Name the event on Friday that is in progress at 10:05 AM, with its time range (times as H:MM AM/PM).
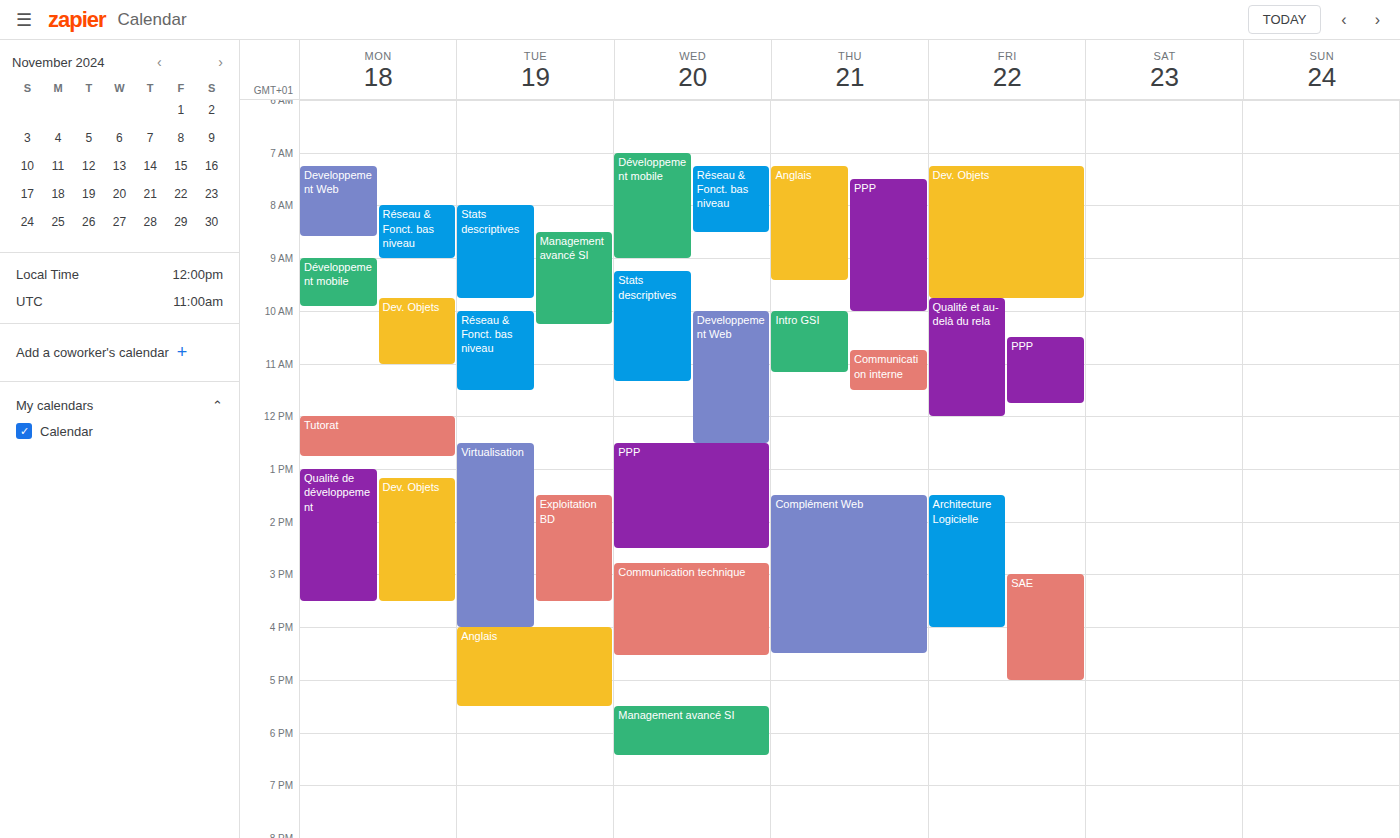
"Qualité et au-delà du rela", 9:45 AM to 12:00 PM